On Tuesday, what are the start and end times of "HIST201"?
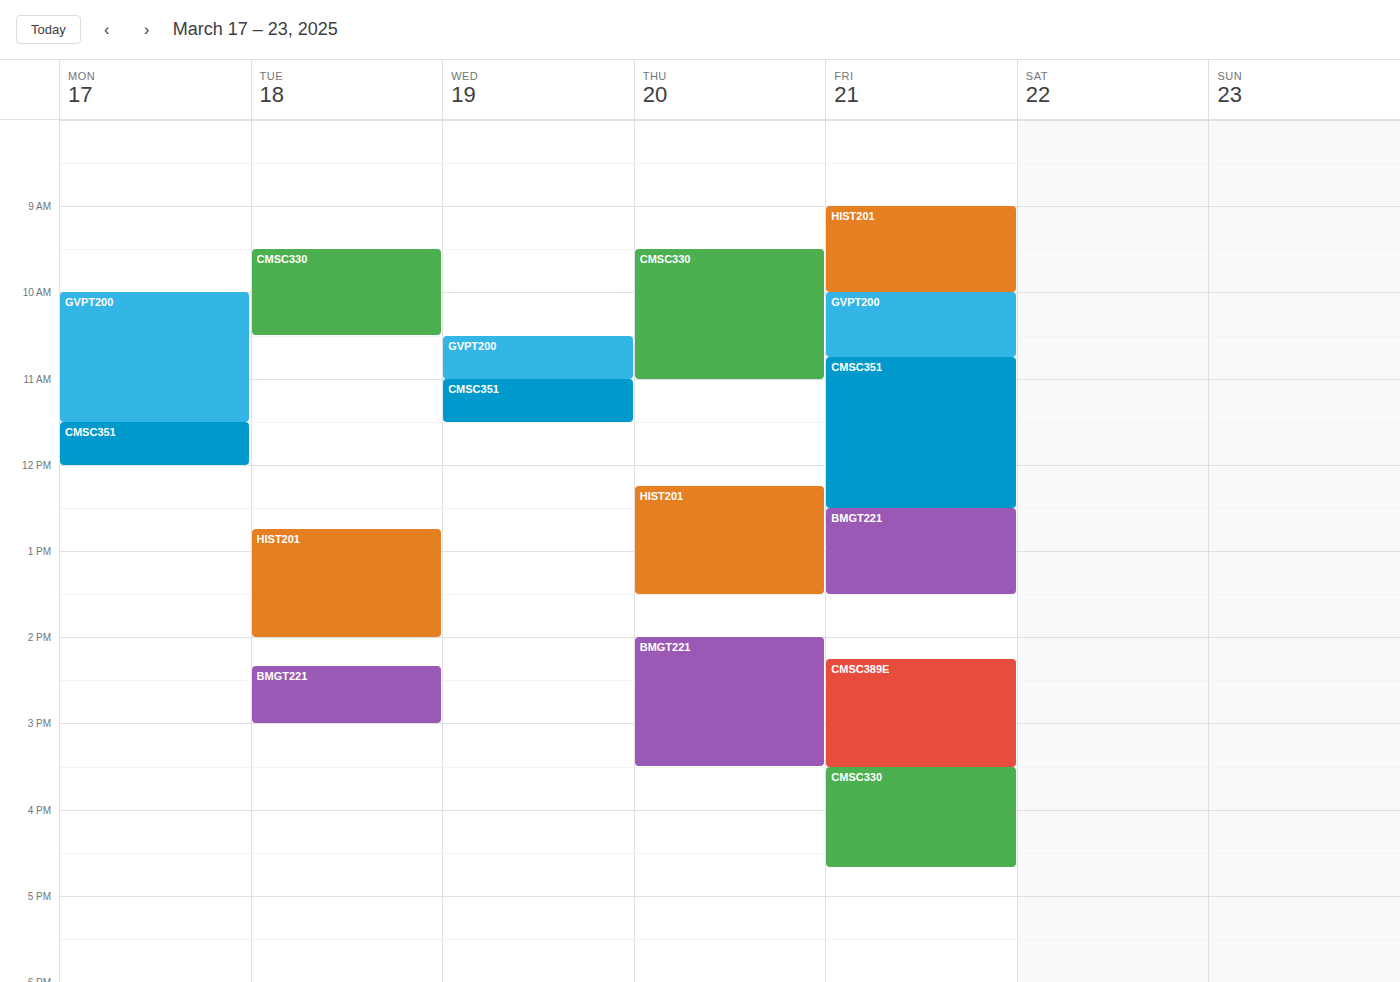
12:45 PM to 2:00 PM